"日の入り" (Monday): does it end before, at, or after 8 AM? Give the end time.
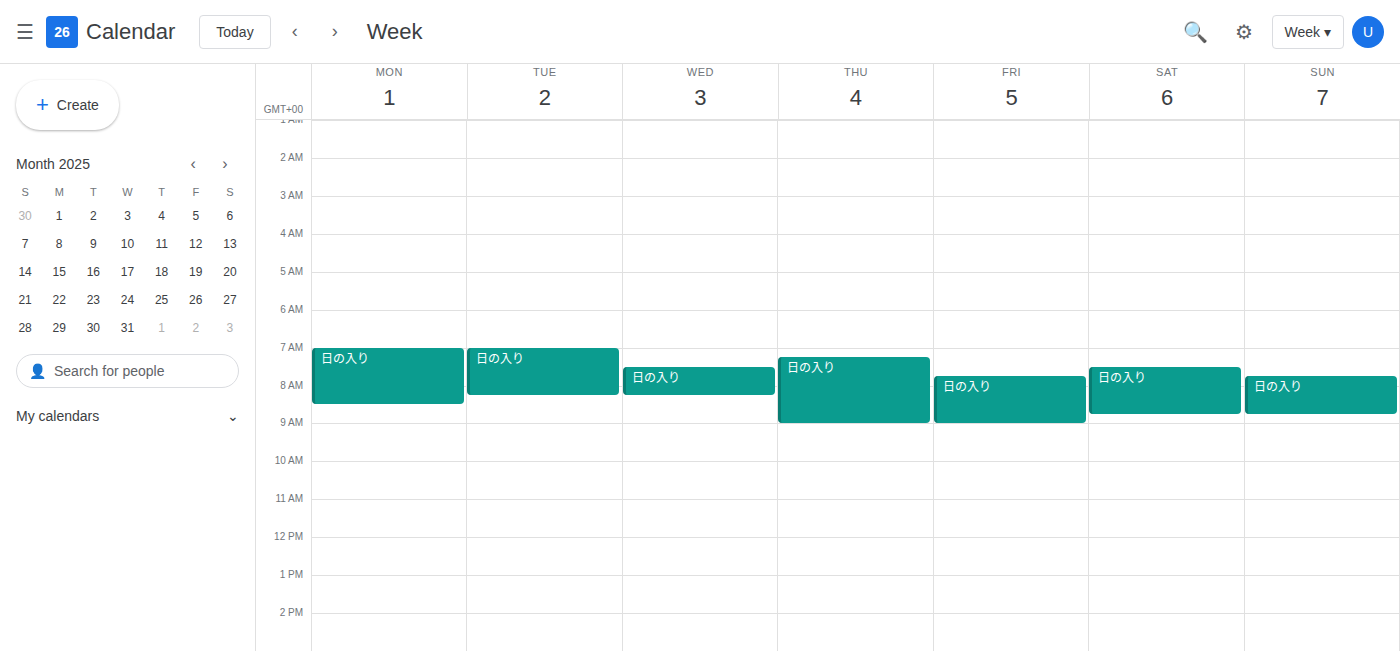
8:30 AM -- after 8 AM, 30 minutes below the 8 AM line.